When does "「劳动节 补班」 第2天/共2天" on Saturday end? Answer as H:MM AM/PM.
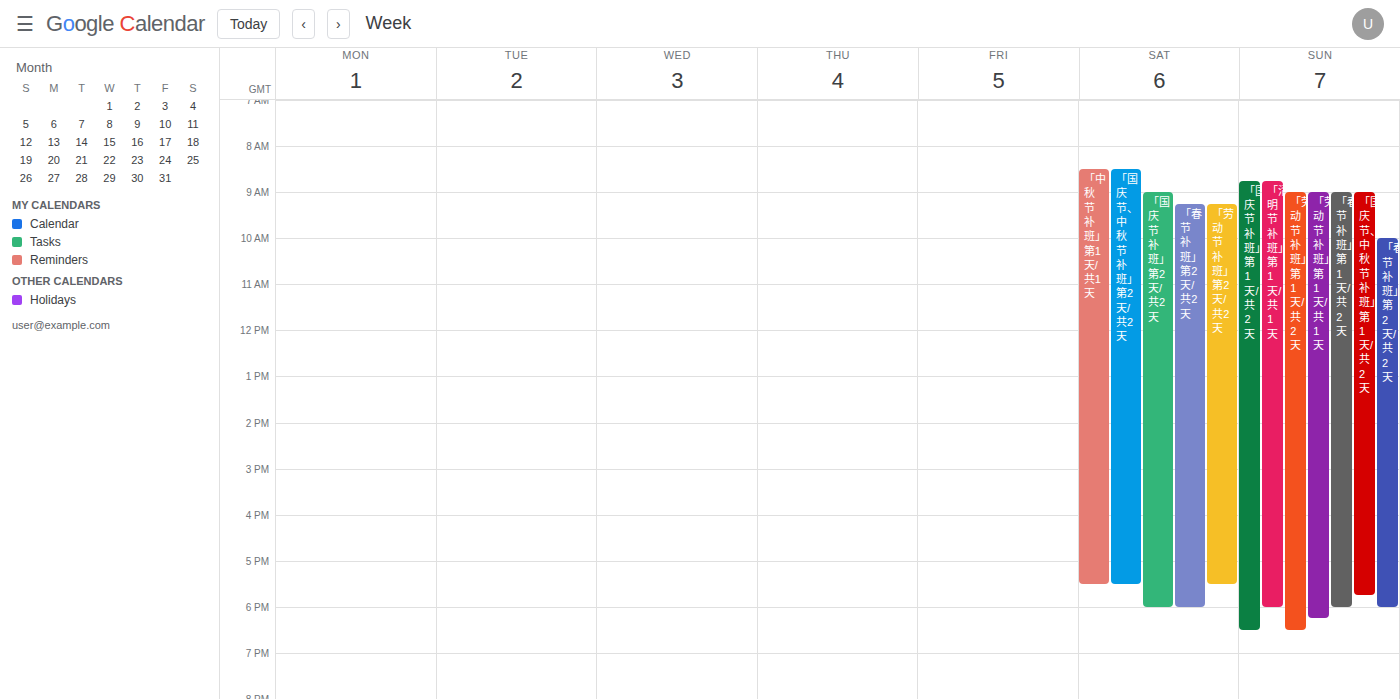
5:30 PM